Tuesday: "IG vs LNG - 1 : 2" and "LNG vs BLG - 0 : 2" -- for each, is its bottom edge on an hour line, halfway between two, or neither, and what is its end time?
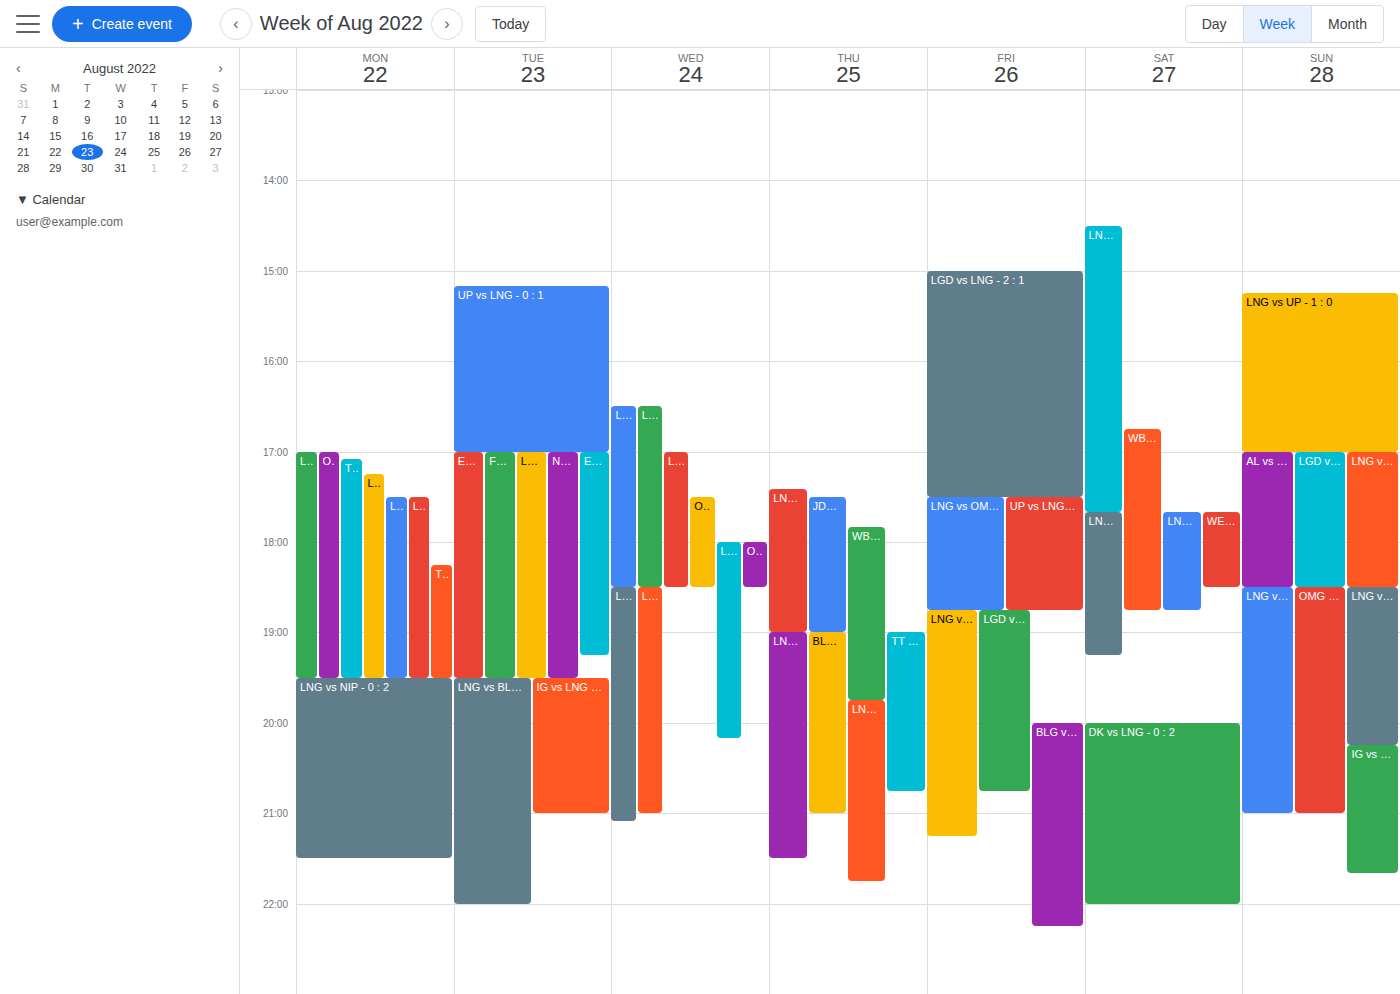
"IG vs LNG - 1 : 2": 9:00 PM, exactly on the 9 PM line. "LNG vs BLG - 0 : 2": 10:00 PM, exactly on the 10 PM line.